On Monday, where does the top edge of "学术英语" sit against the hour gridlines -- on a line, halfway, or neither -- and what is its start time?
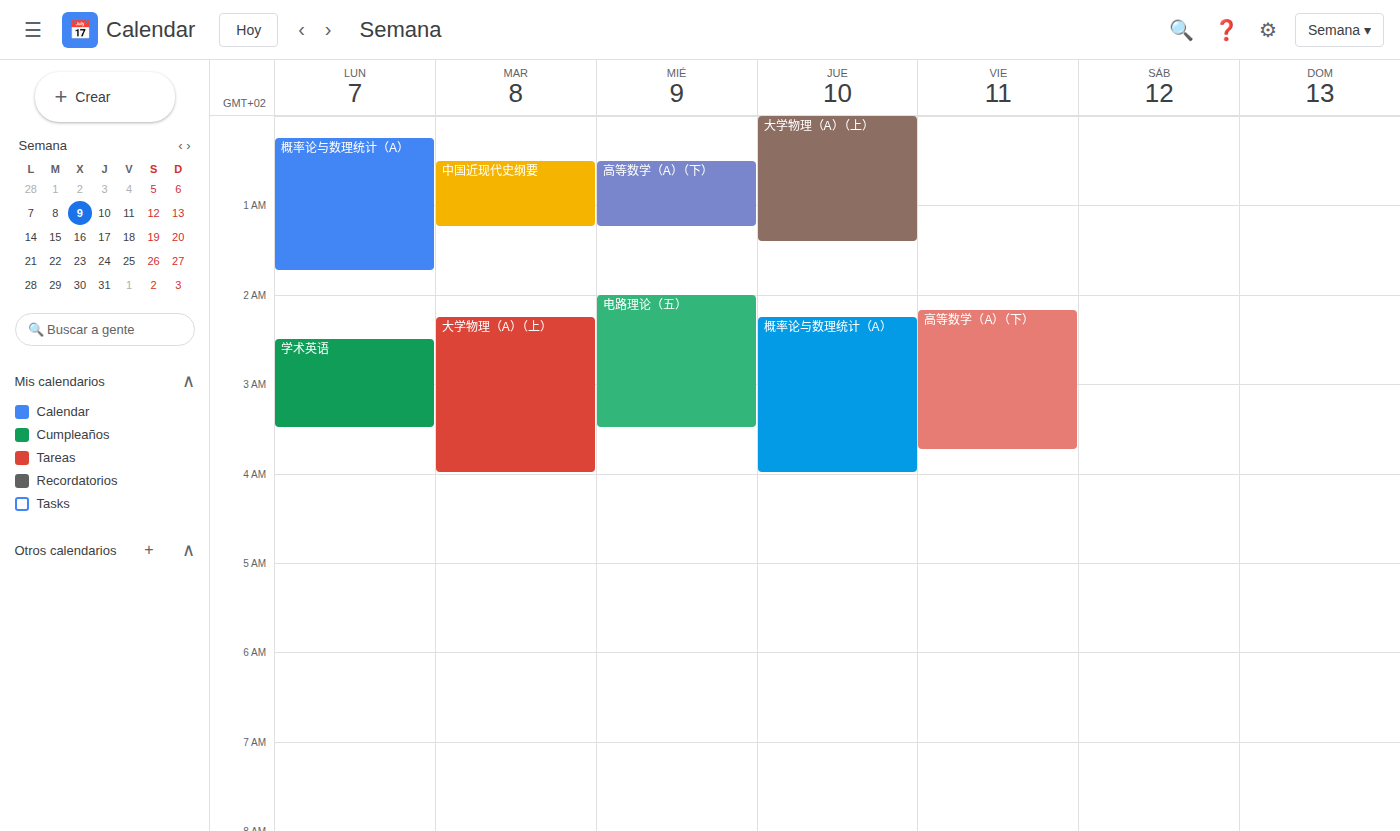
2:30 AM -- halfway between the 2 AM and 3 AM lines.